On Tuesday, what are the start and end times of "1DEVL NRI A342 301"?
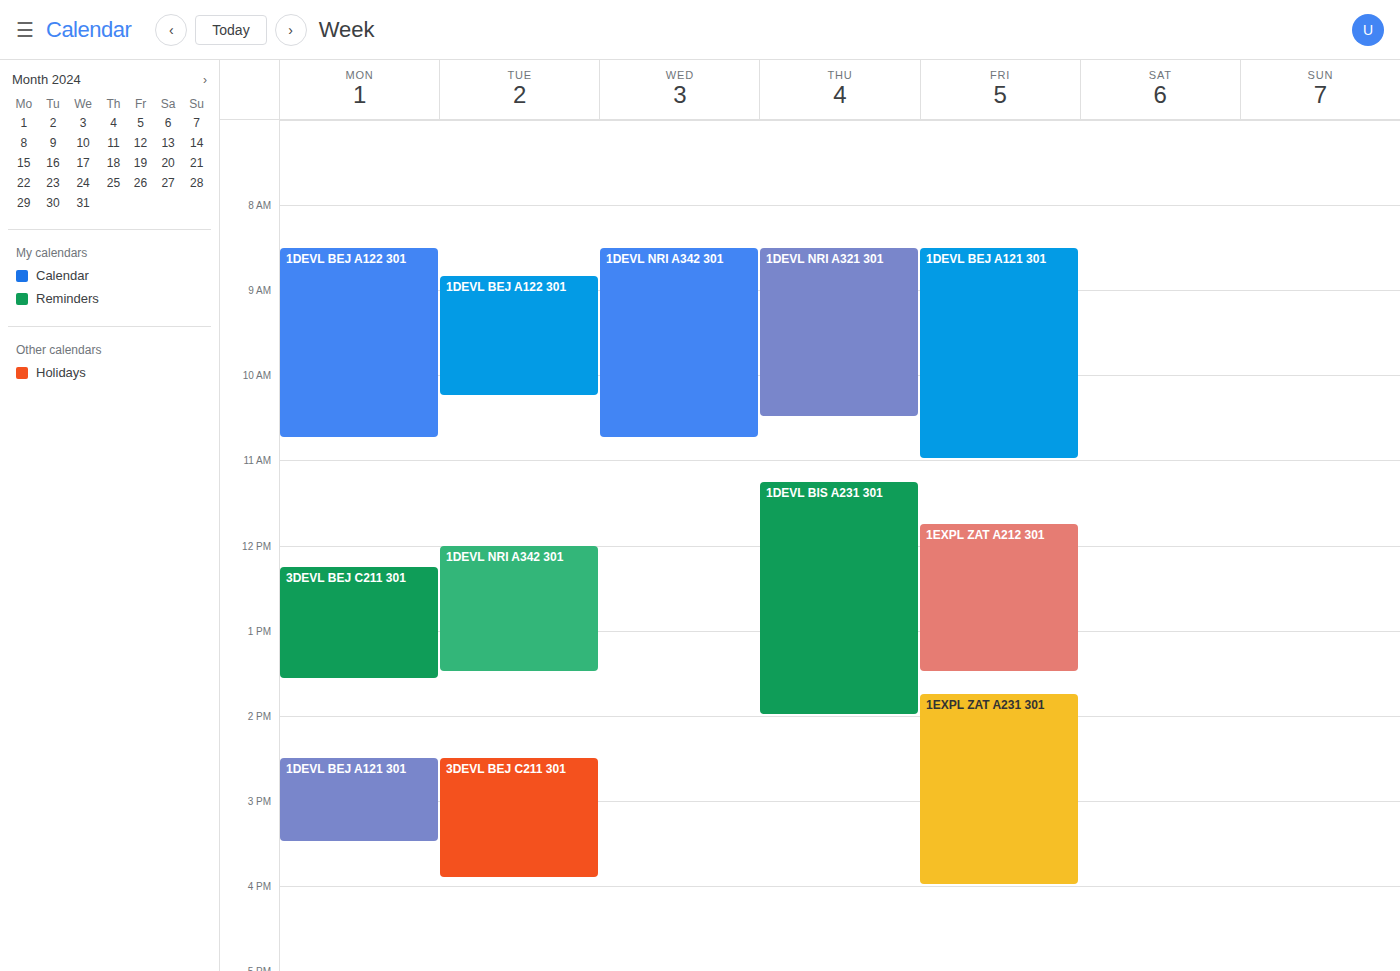
12:00 PM to 1:30 PM